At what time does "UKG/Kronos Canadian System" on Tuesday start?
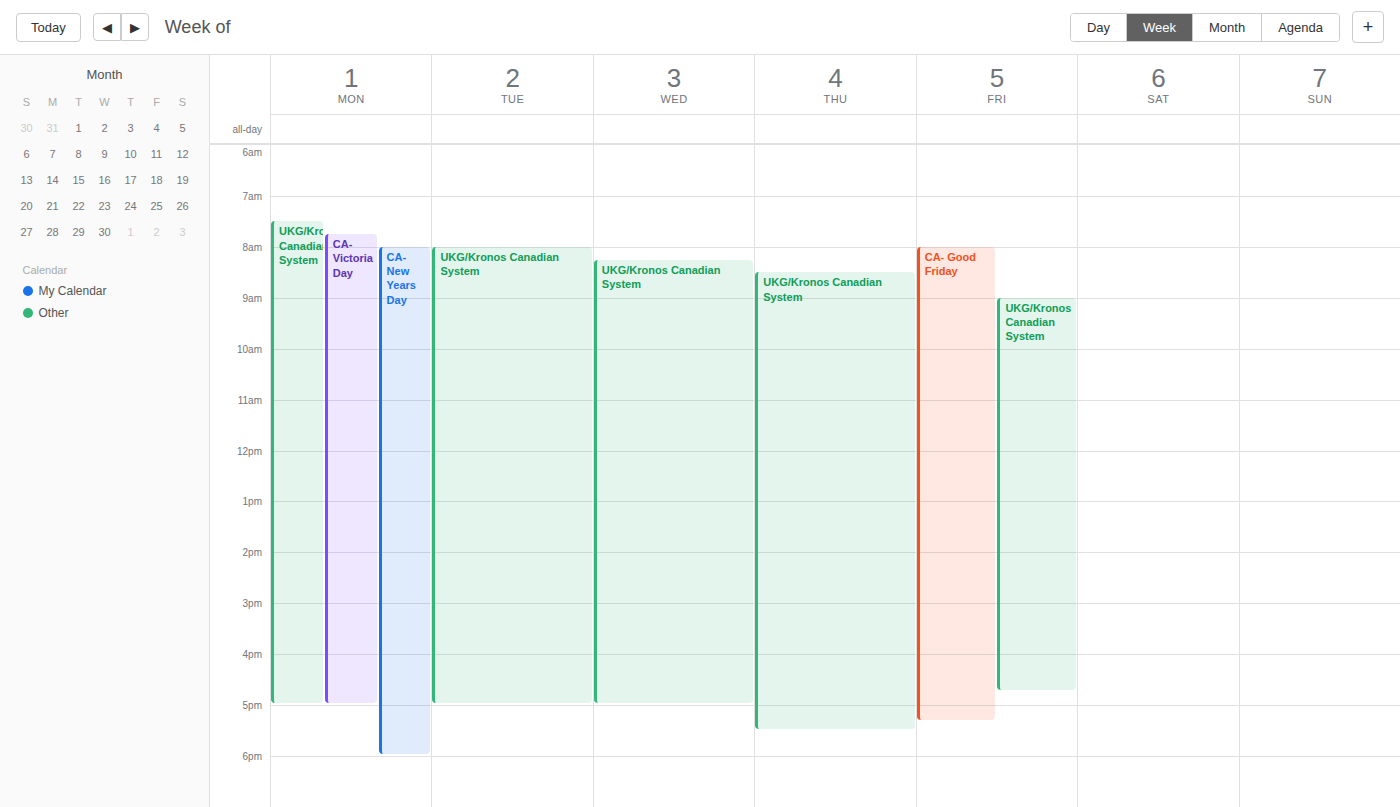
8:00 AM